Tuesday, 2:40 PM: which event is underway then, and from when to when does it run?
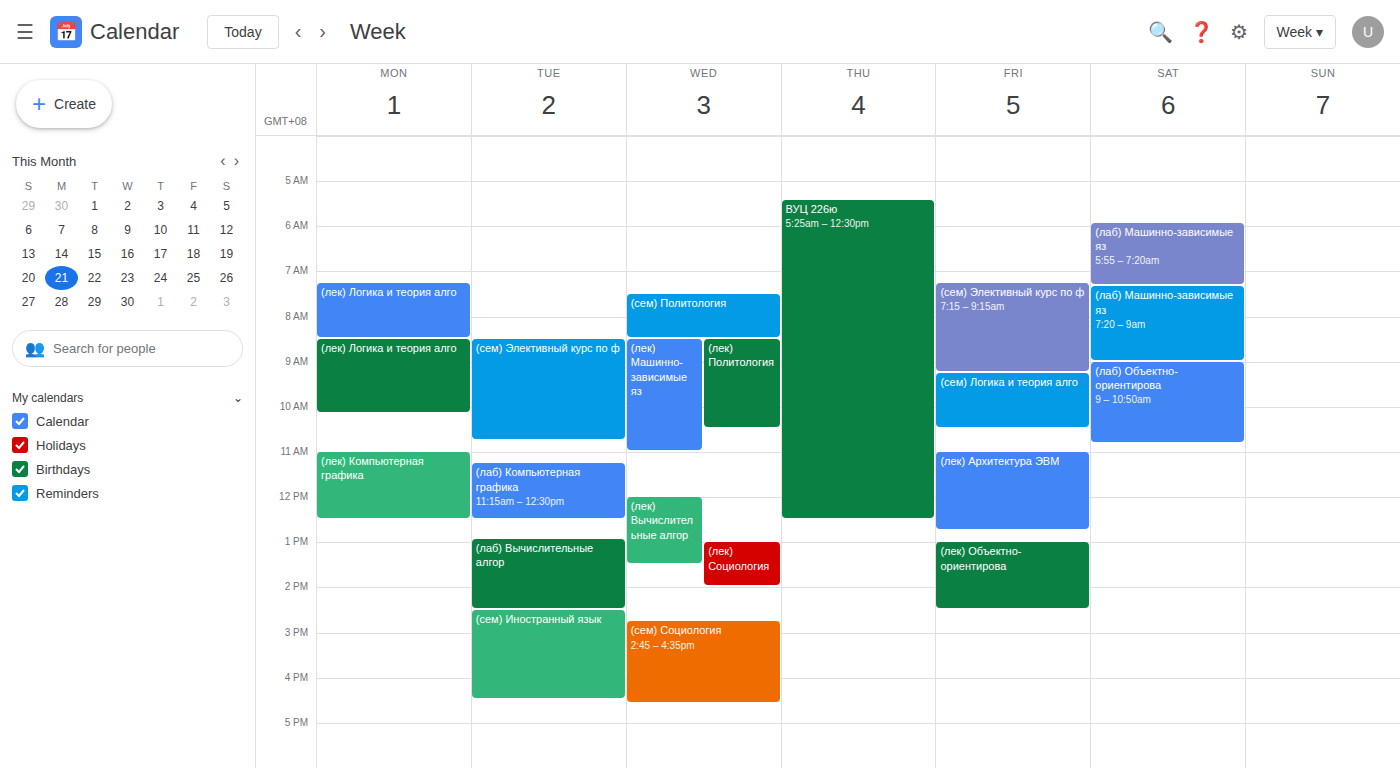
"(сем) Иностранный язык", 2:30 PM to 4:30 PM